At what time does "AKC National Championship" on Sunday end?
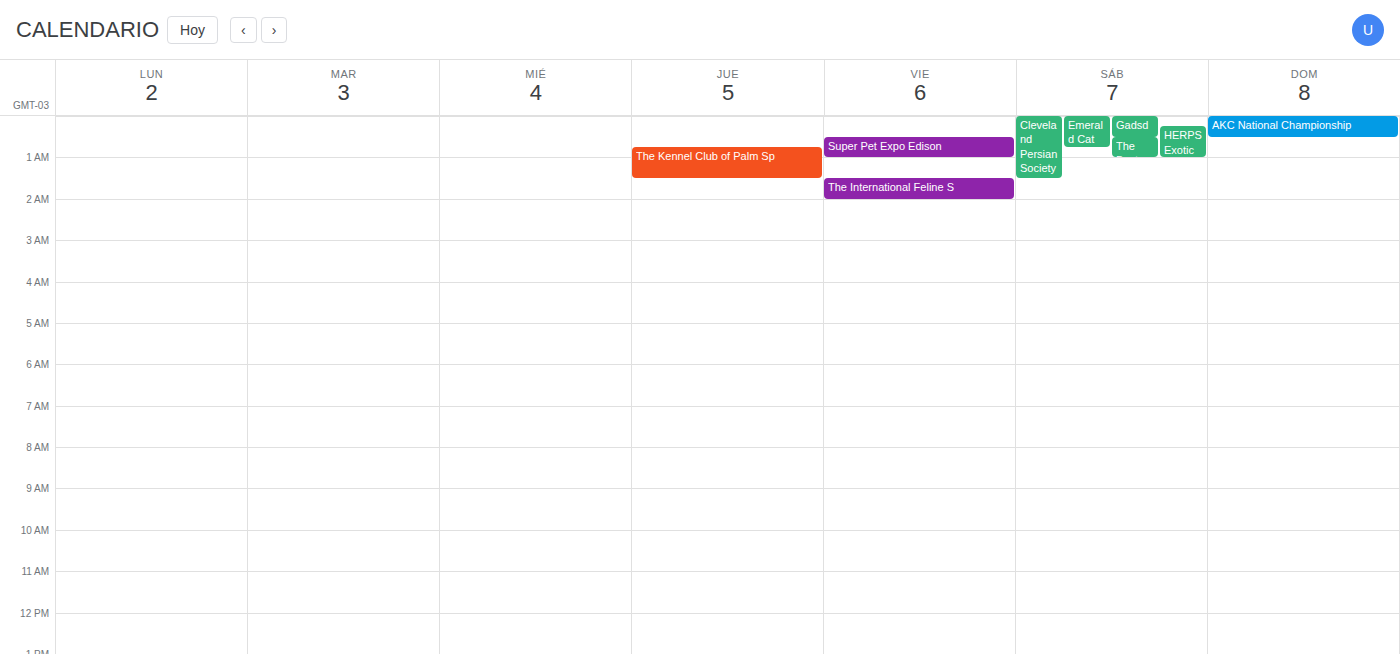
12:30 AM